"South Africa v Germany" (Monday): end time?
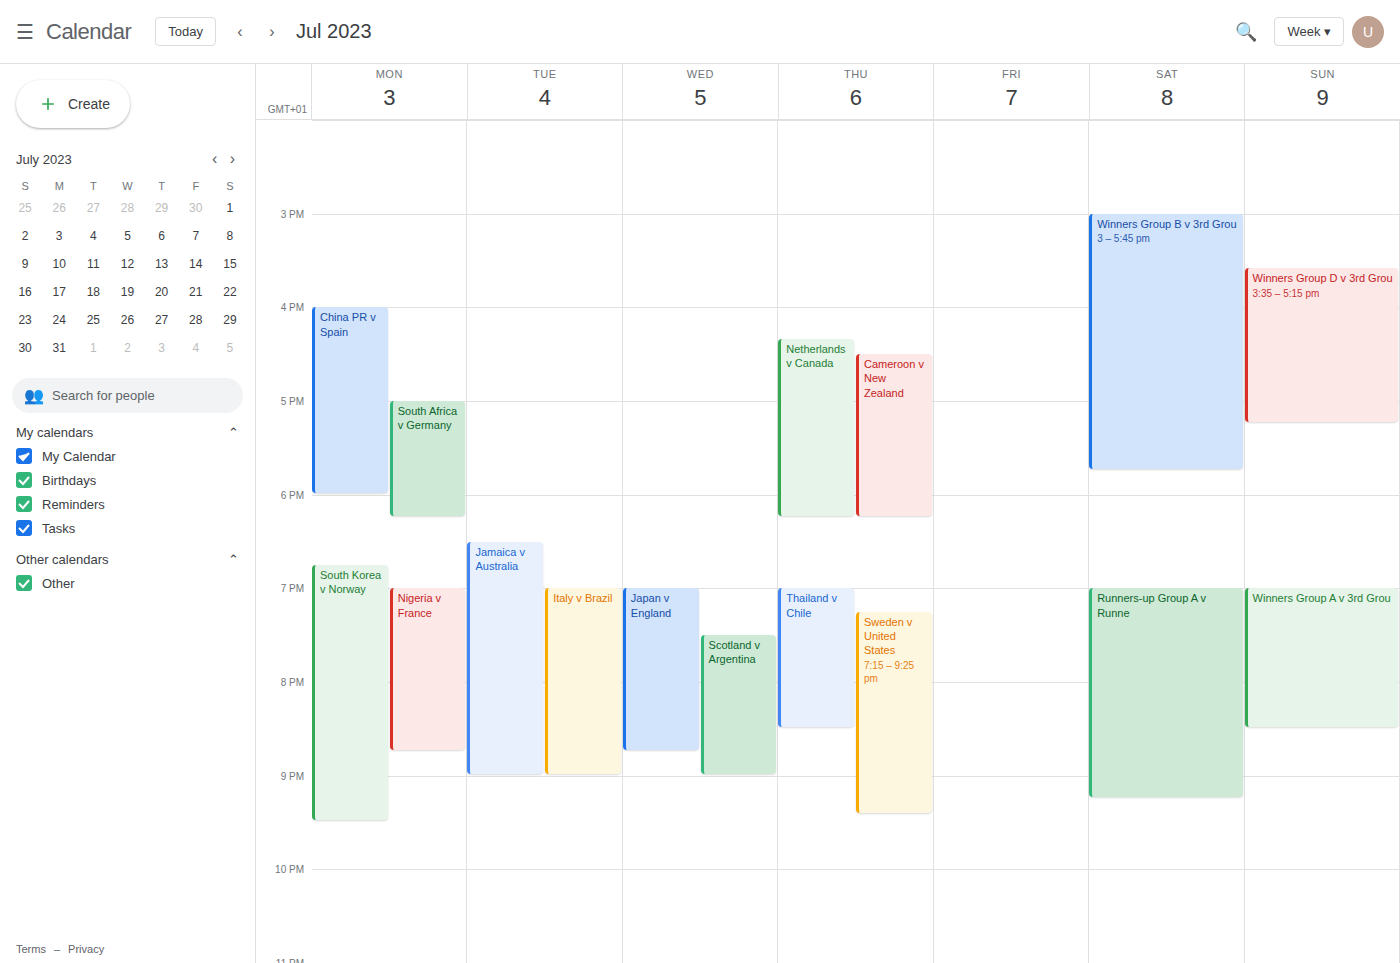
18:15